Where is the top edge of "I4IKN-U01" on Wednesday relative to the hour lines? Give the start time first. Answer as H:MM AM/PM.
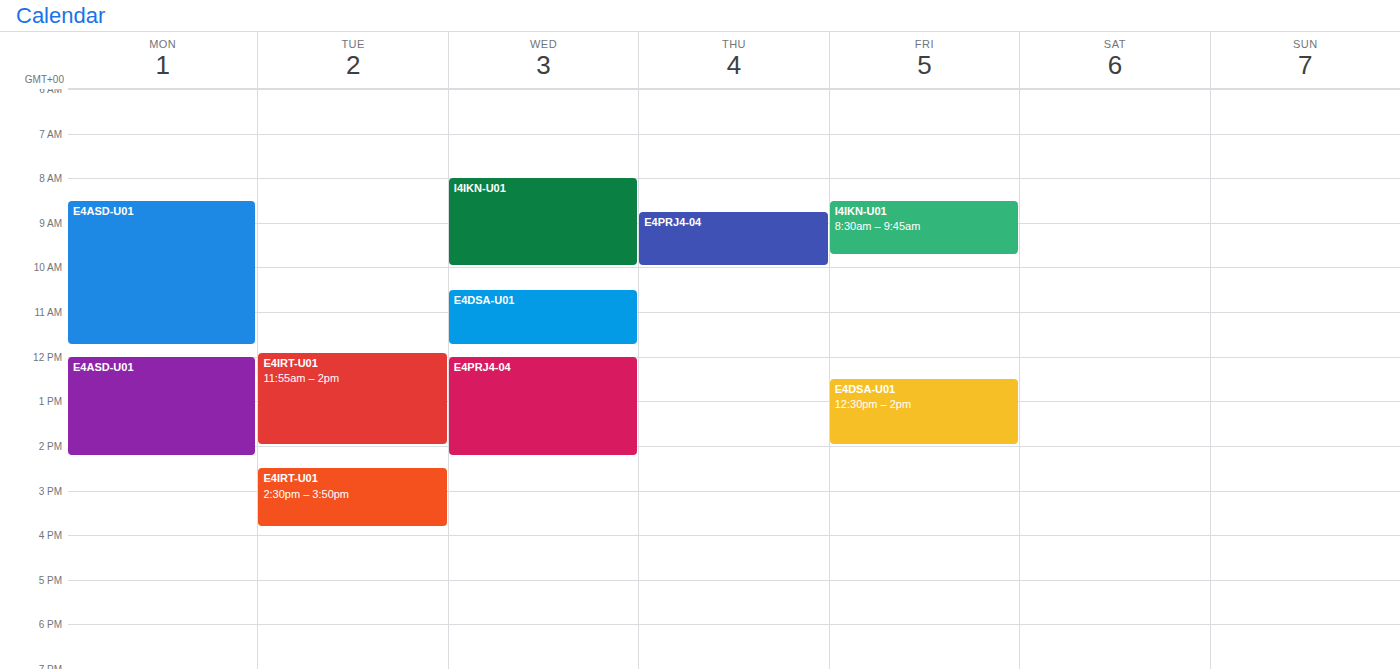
8:00 AM -- exactly on the 8 AM line.